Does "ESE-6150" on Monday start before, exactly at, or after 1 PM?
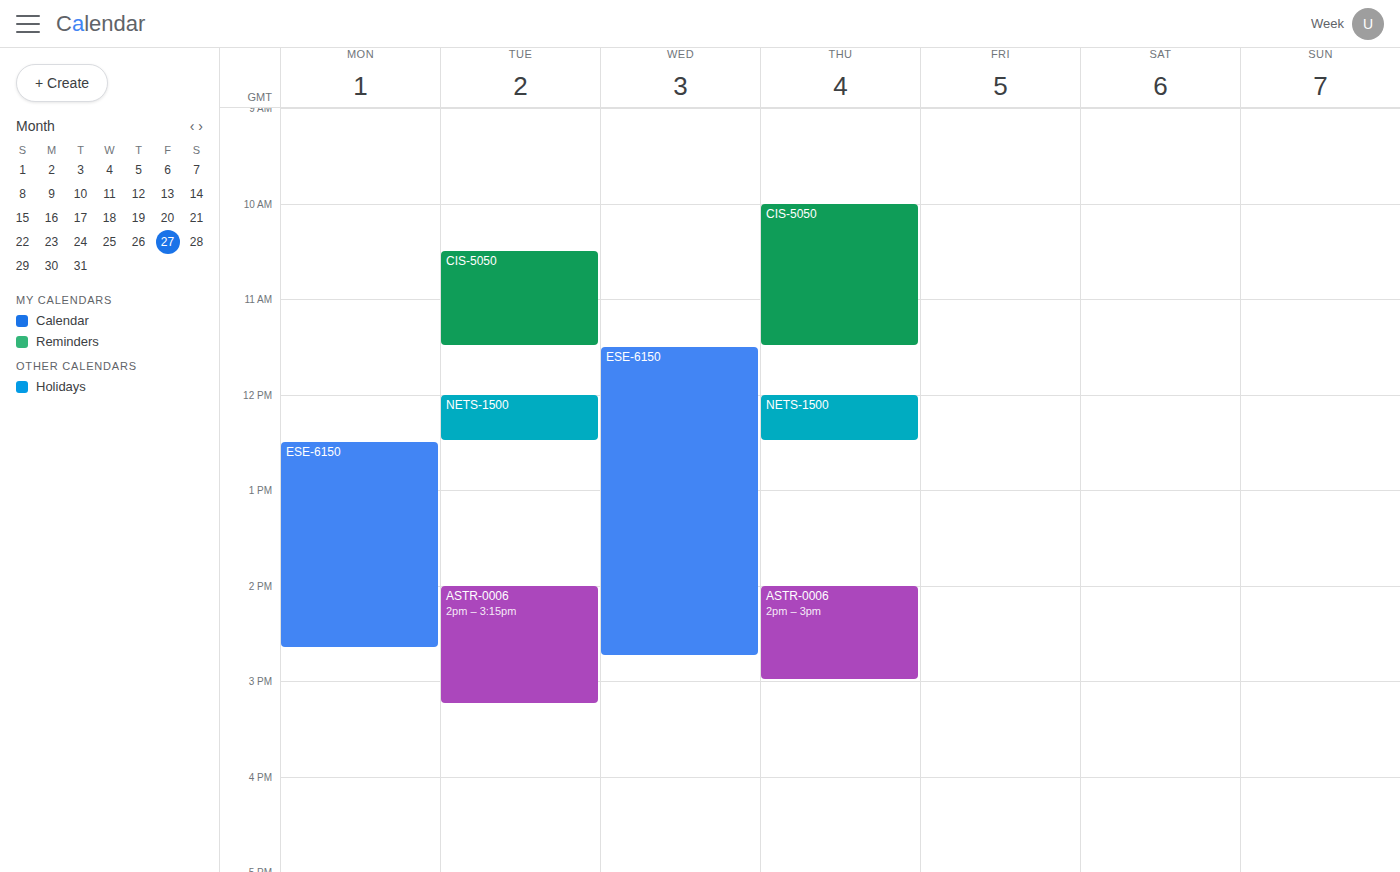
12:30 PM -- before 1 PM, 30 minutes above the 1 PM line.